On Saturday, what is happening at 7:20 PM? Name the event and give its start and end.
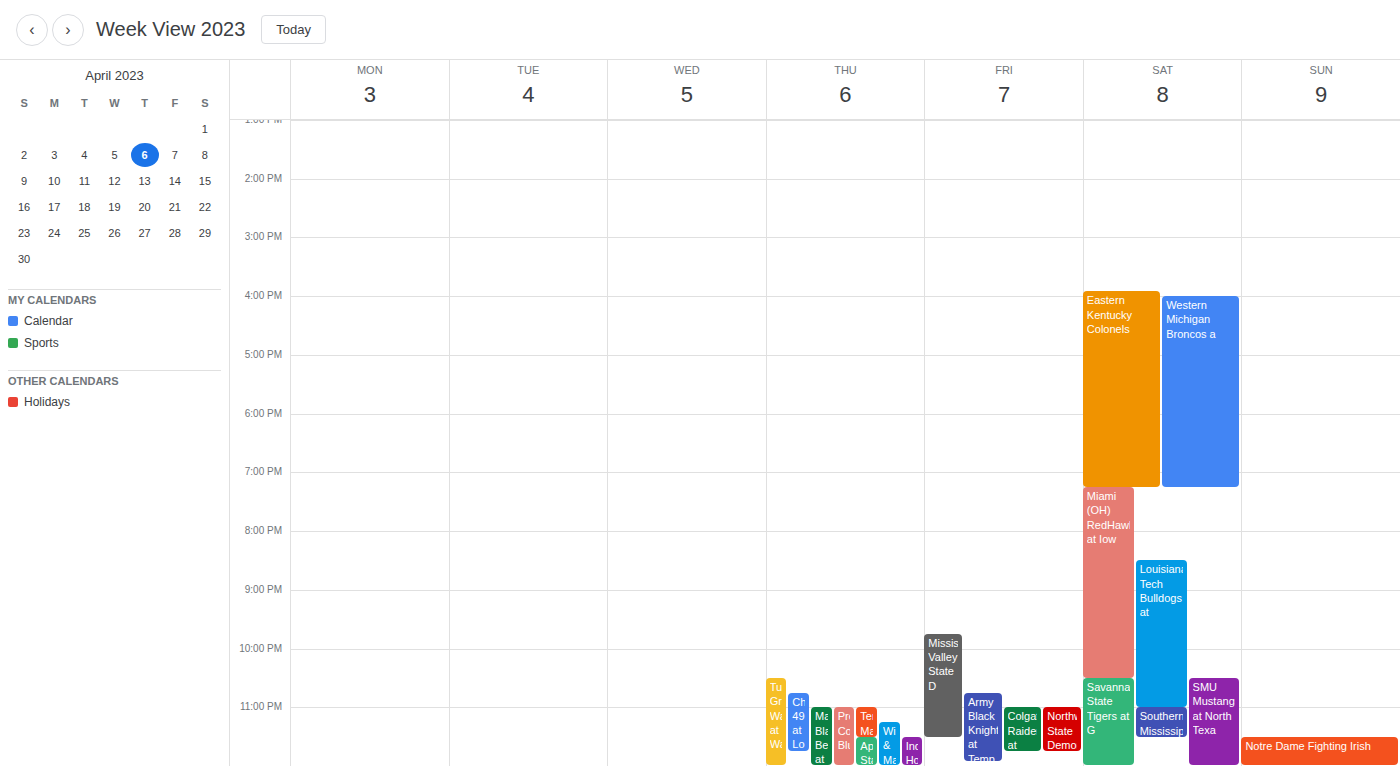
"Miami (OH) RedHawks at Iow", 7:15 PM to 10:30 PM